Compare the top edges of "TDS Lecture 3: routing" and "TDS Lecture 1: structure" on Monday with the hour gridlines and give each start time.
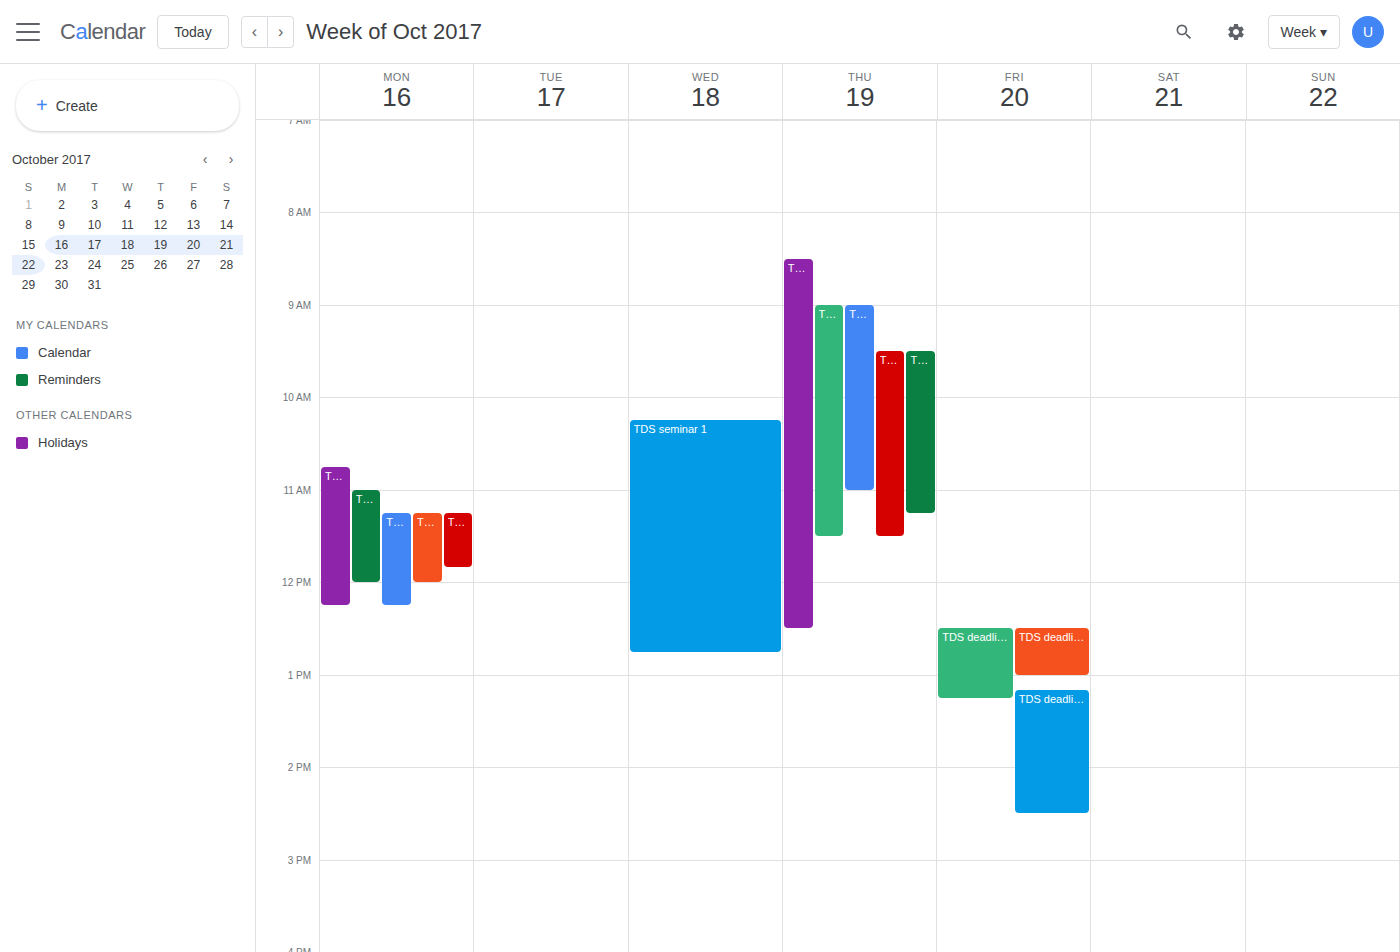
"TDS Lecture 3: routing": 10:45 AM, neither: three quarters of the way from the 10 AM line to the 11 AM line. "TDS Lecture 1: structure": 11:15 AM, neither: a quarter of the way from the 11 AM line to the 12 PM line.